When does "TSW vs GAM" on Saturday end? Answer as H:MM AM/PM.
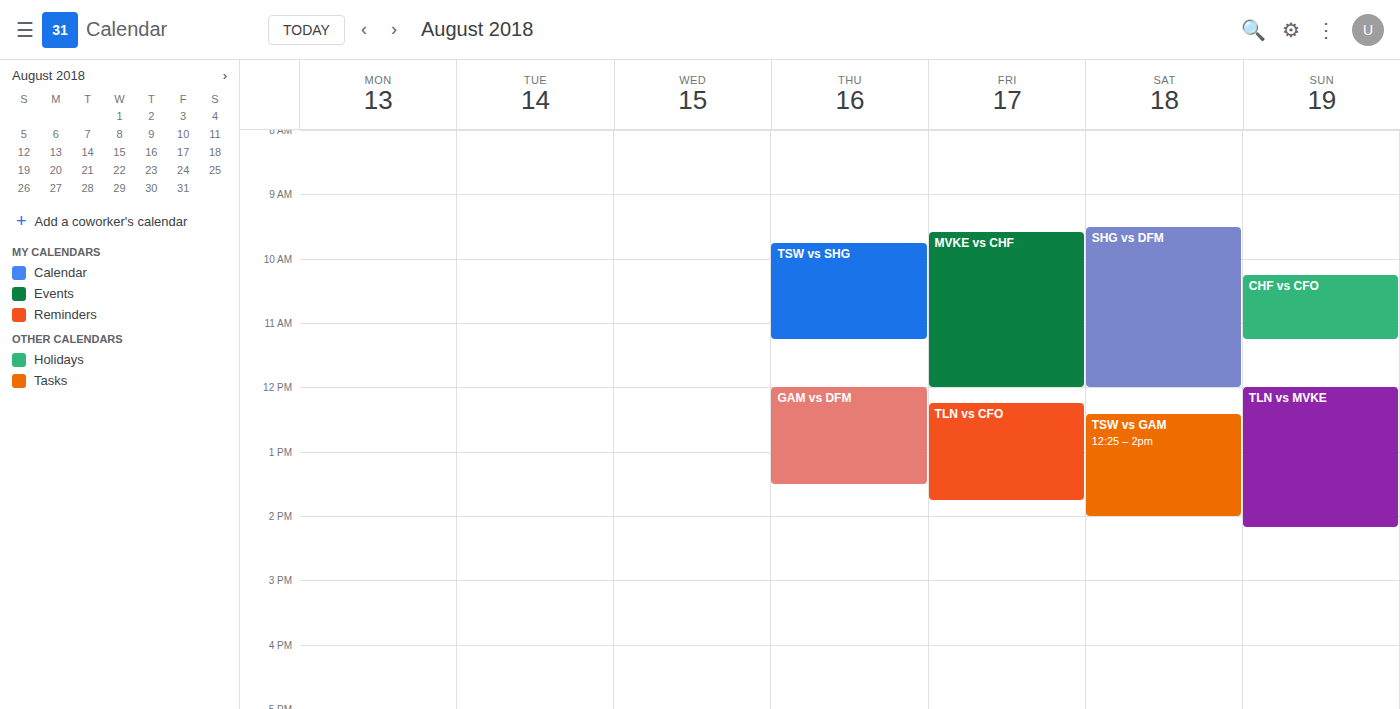
2:00 PM